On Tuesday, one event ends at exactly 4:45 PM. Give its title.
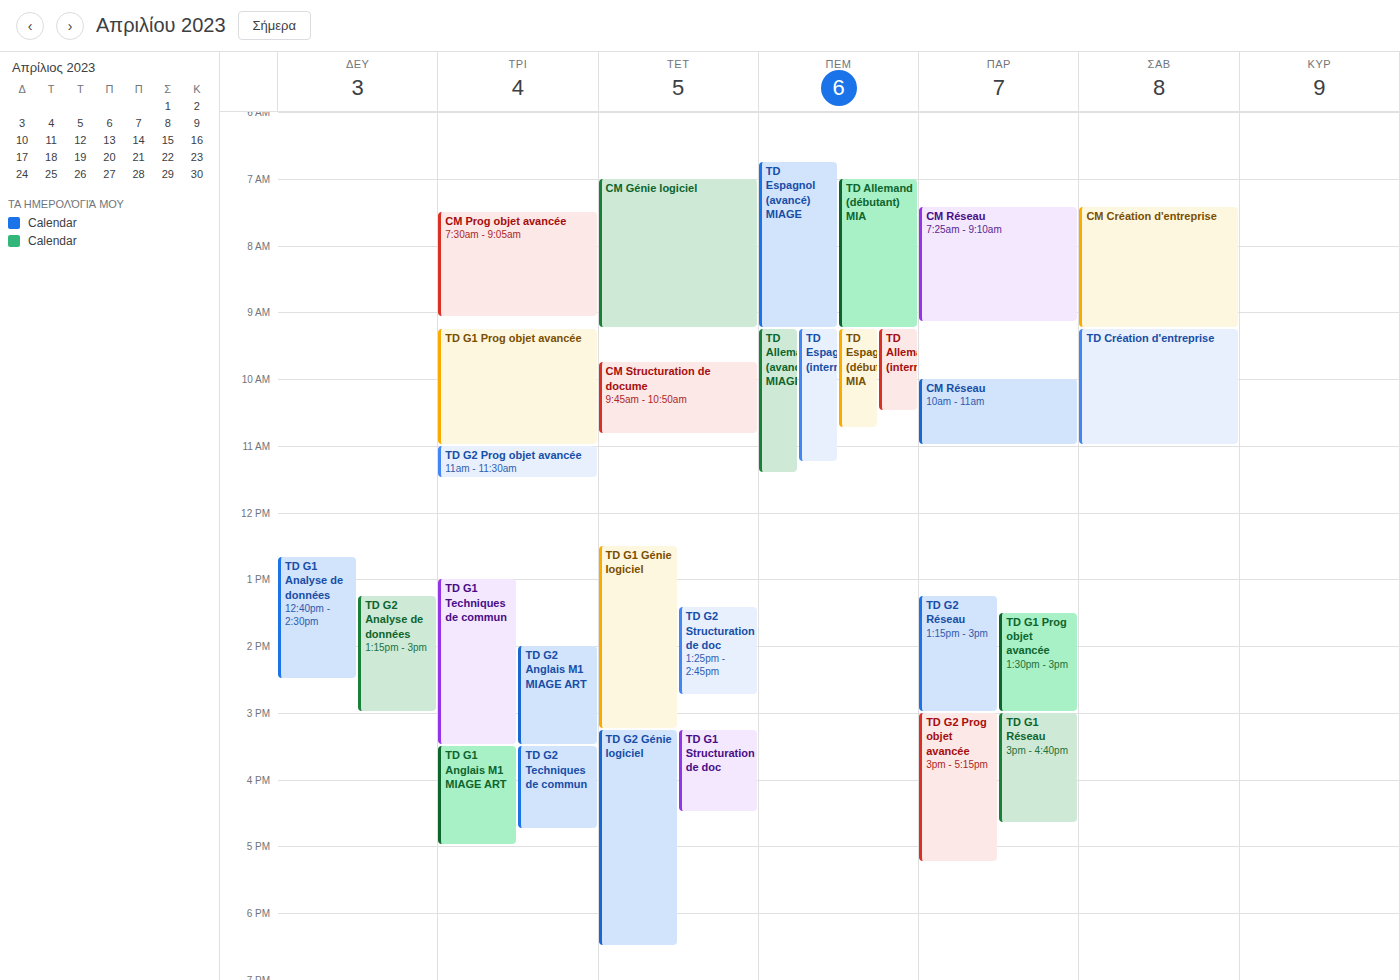
"TD G2 Techniques de commun"